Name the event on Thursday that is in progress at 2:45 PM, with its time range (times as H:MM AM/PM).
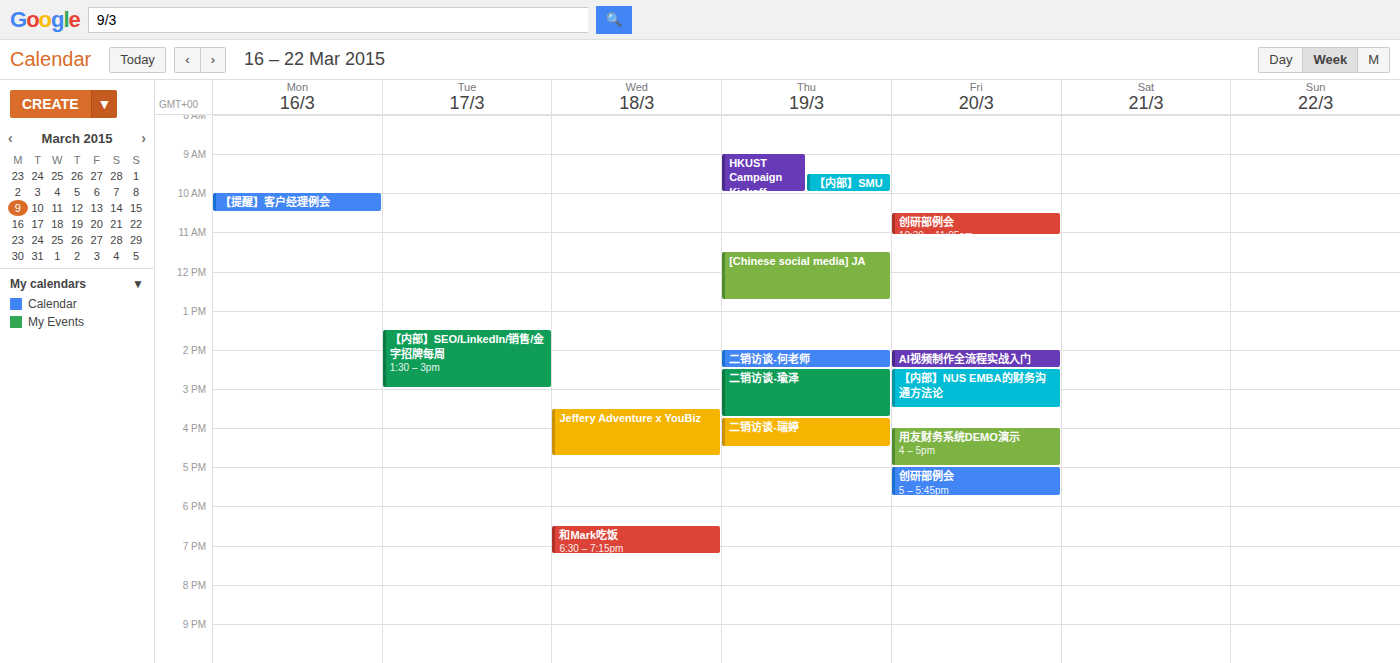
"二销访谈-瑜泽", 2:30 PM to 3:45 PM